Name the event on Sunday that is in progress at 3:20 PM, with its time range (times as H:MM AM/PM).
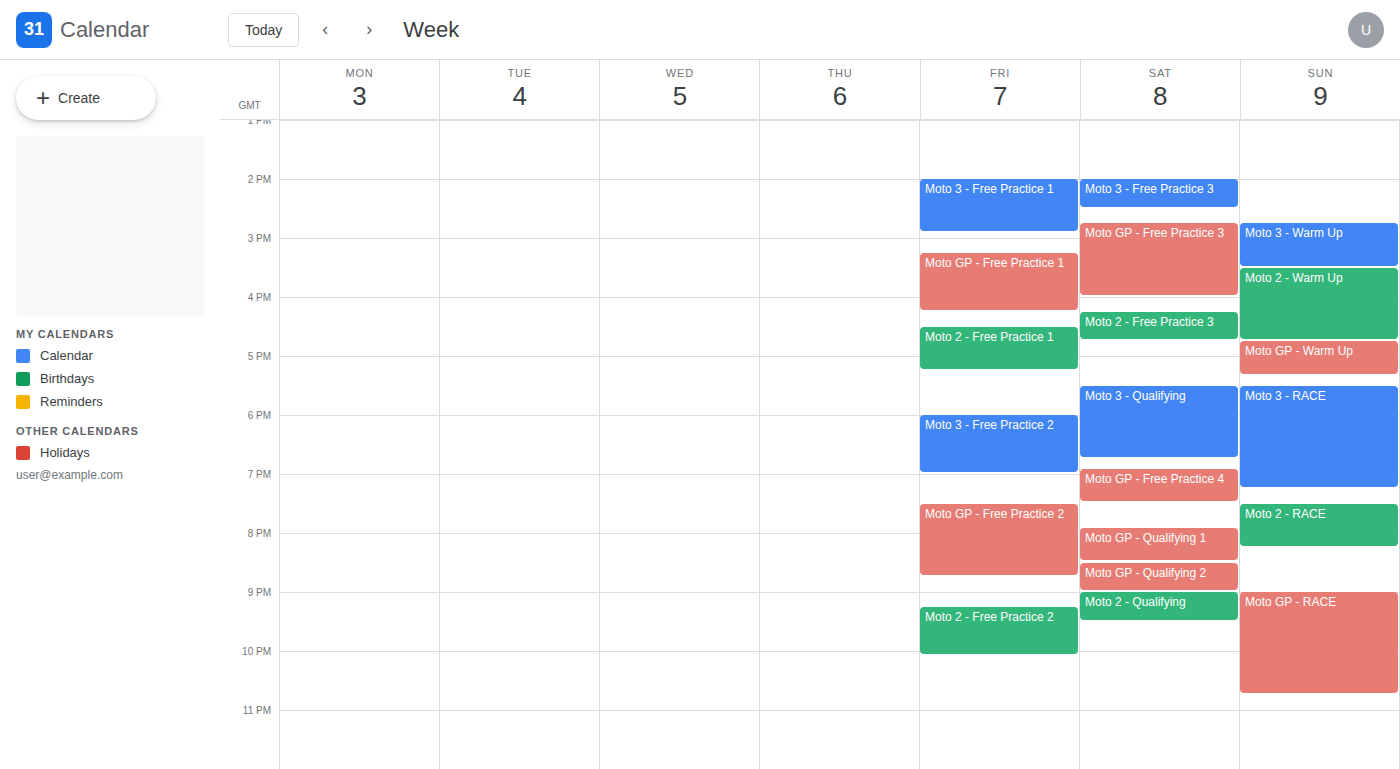
"Moto 3 - Warm Up", 2:45 PM to 3:30 PM